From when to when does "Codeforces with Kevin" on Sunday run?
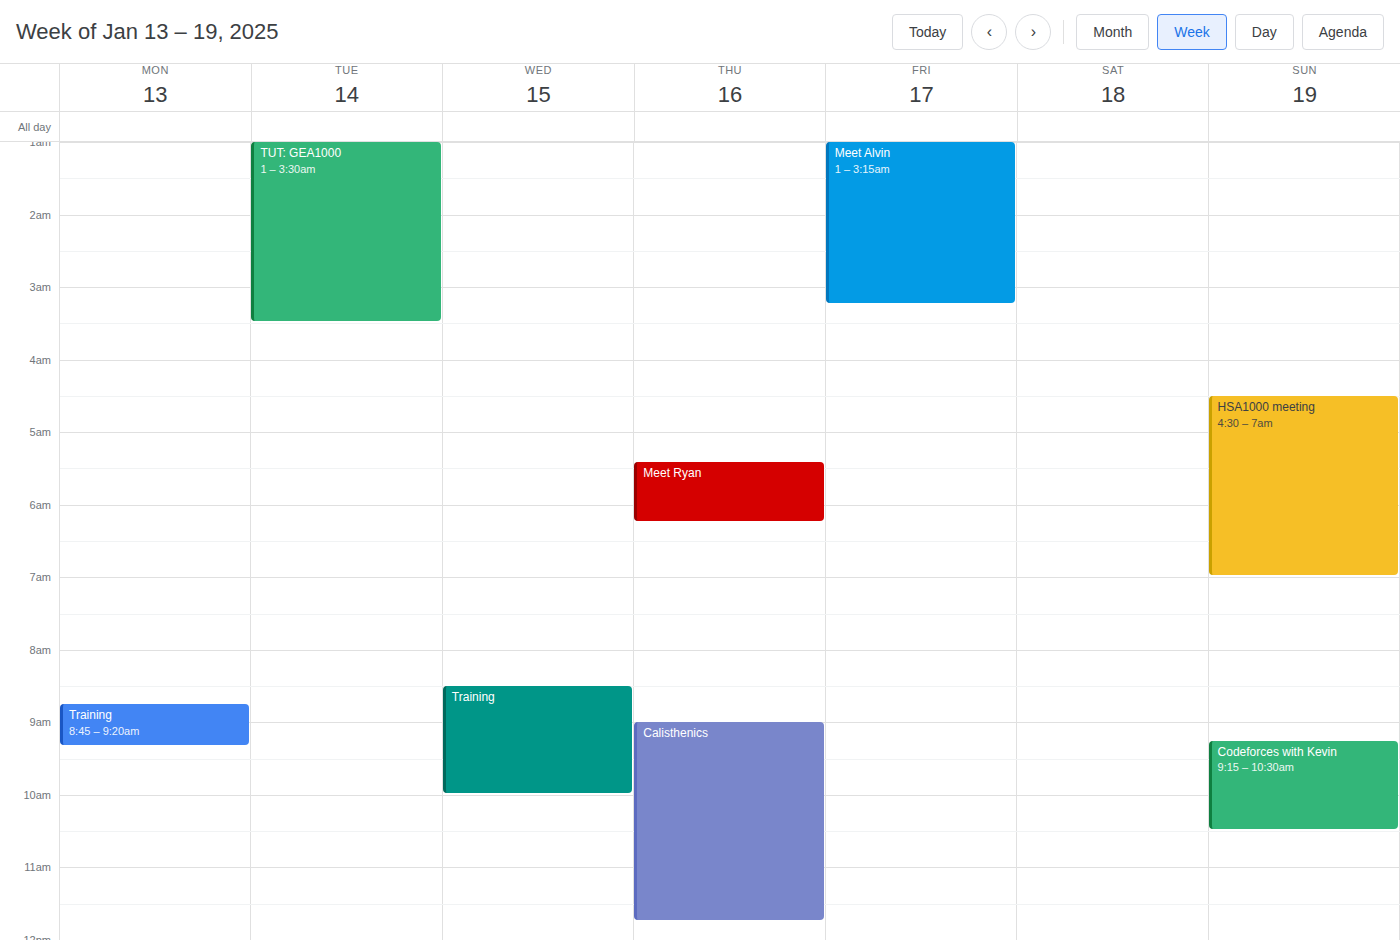
9:15 AM to 10:30 AM